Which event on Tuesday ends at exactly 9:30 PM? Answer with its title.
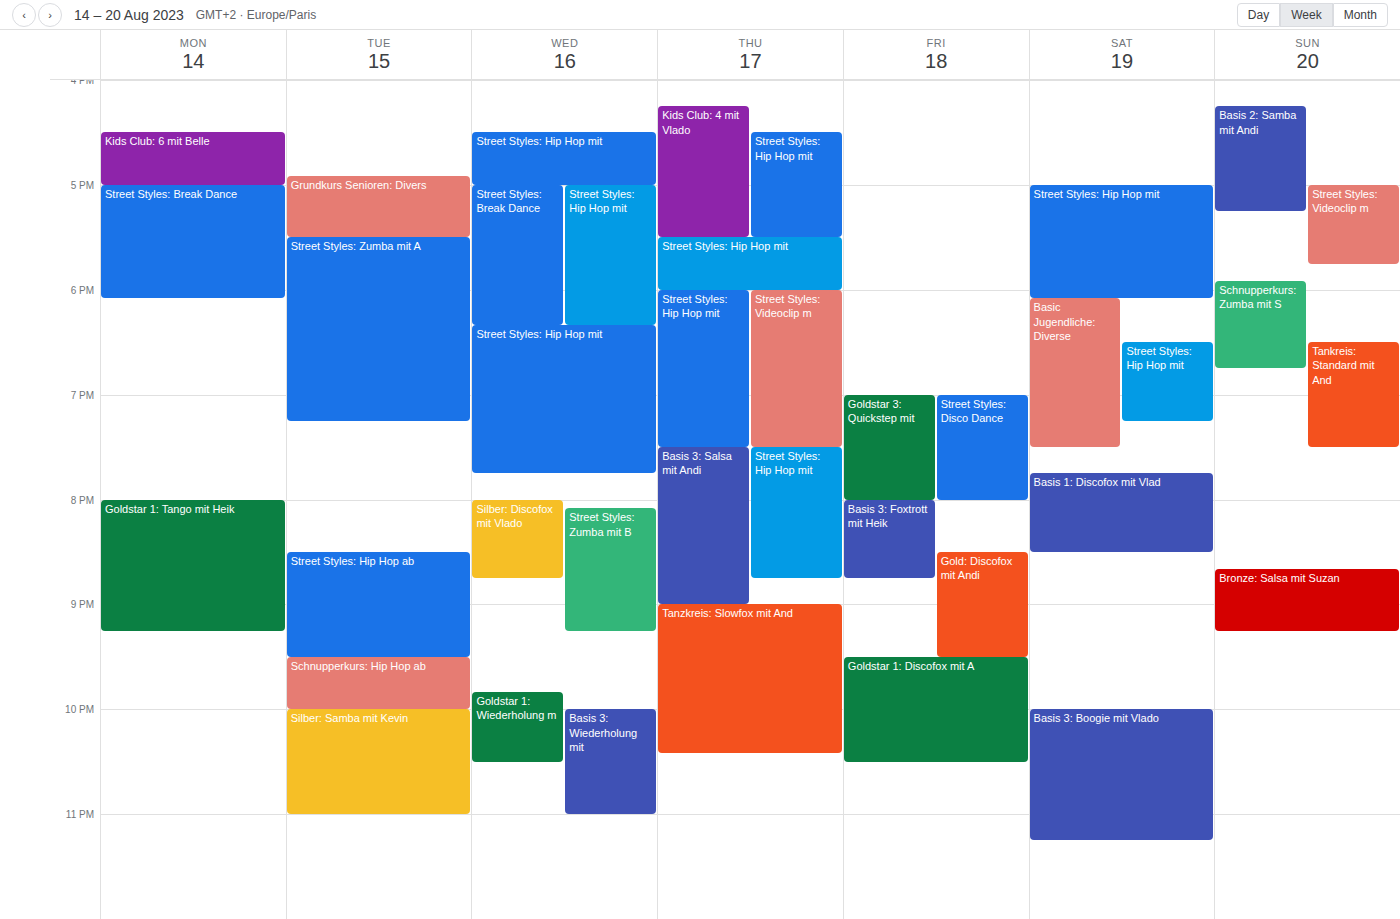
"Street Styles: Hip Hop ab"